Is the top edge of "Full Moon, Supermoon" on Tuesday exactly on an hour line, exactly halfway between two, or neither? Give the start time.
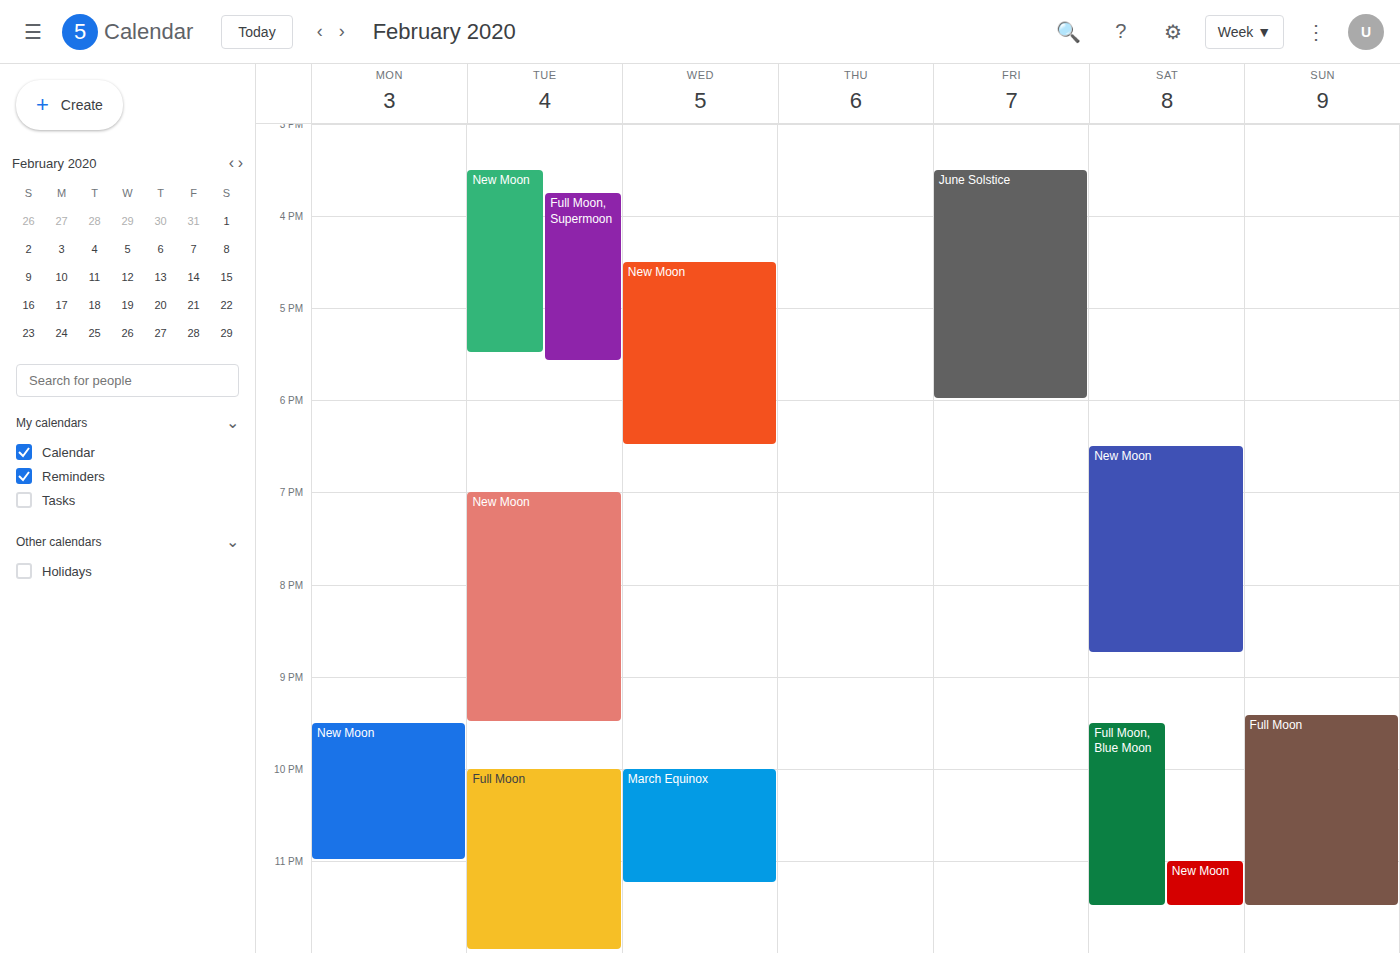
3:45 PM -- neither: three quarters of the way from the 3 PM line to the 4 PM line.